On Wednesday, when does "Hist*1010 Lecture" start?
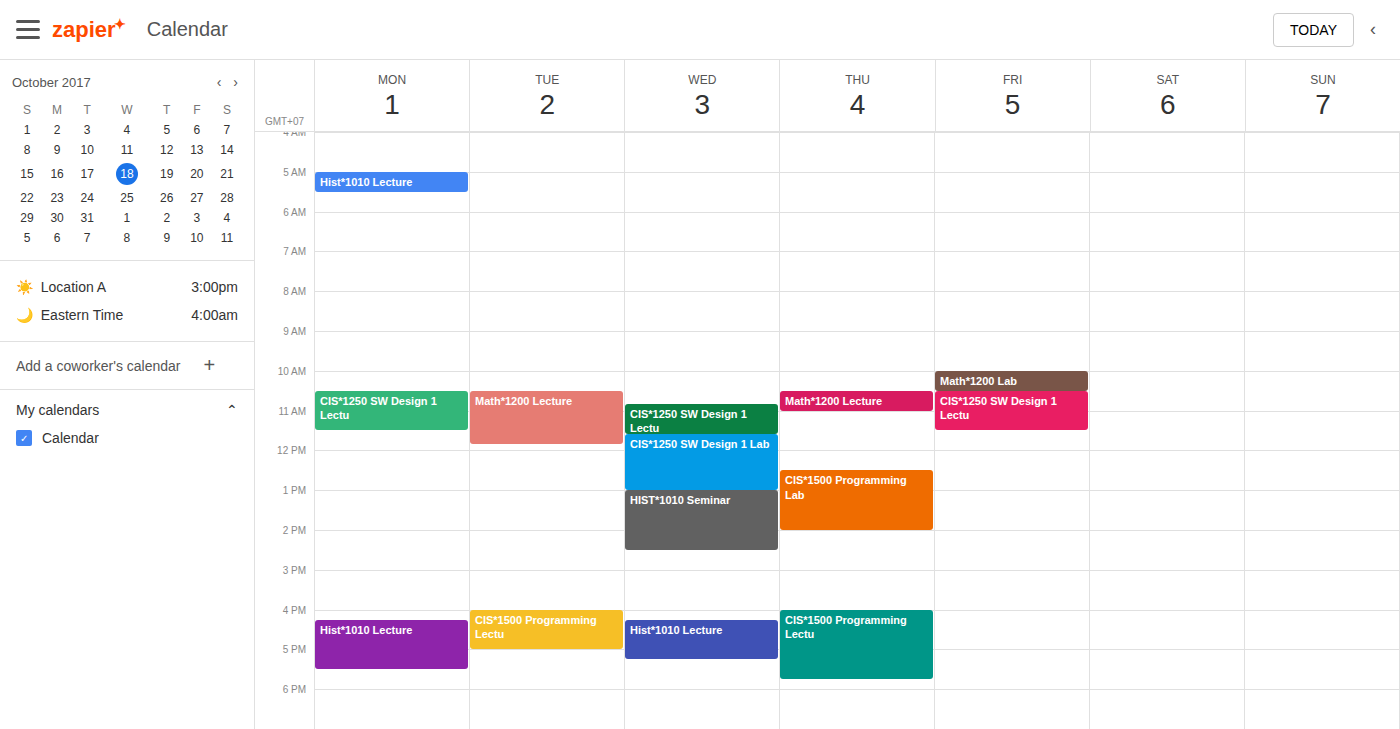
4:15 PM